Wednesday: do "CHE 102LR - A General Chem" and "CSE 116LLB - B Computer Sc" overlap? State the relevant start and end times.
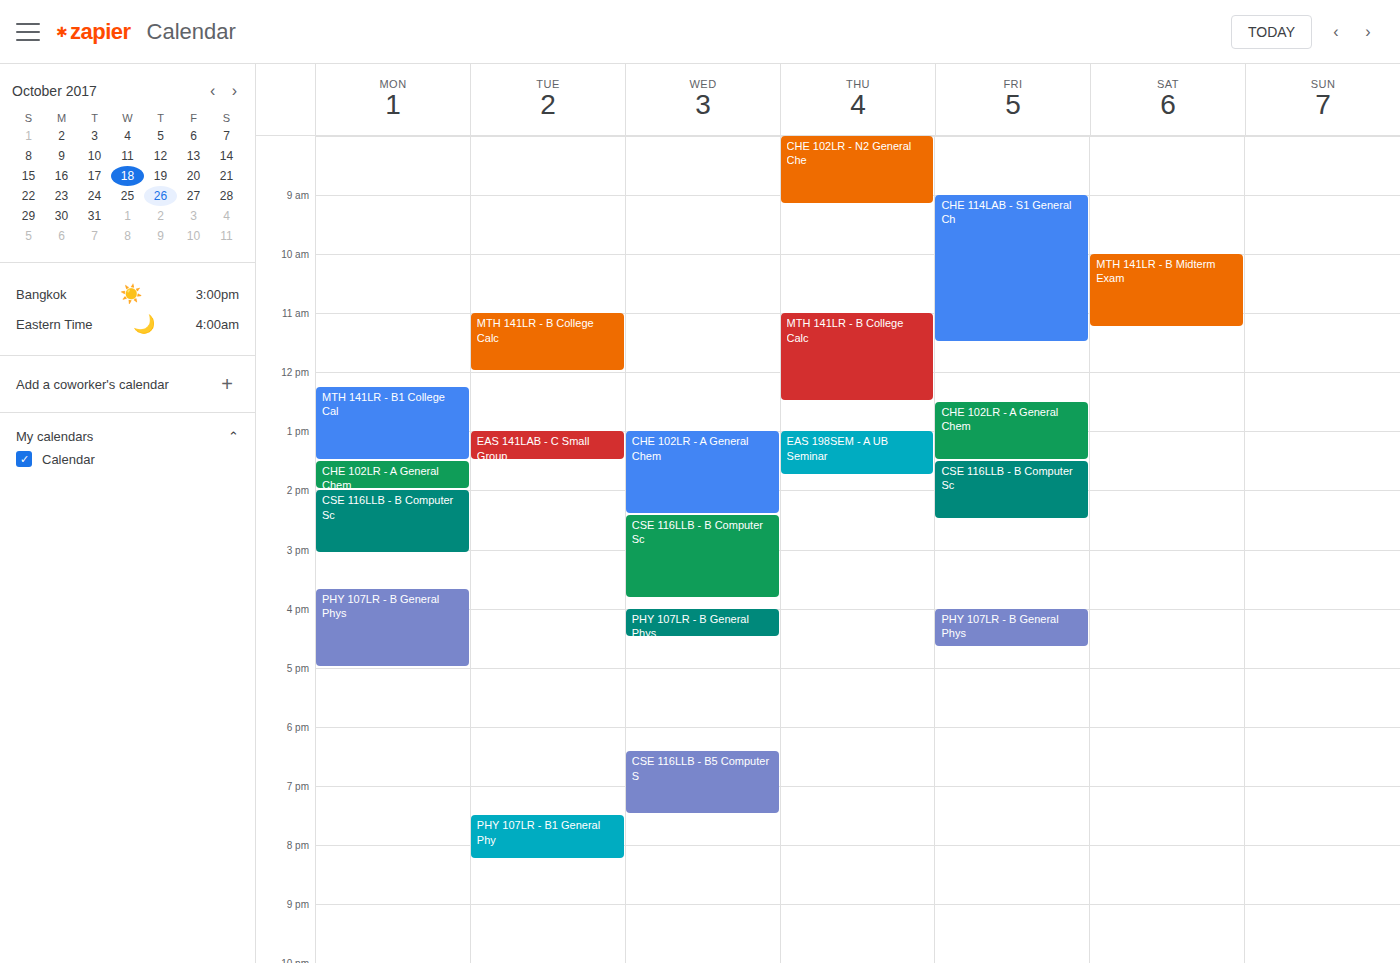
"CHE 102LR - A General Chem" ends at 2:25 PM, exactly when "CSE 116LLB - B Computer Sc" starts -- they touch but do not overlap.